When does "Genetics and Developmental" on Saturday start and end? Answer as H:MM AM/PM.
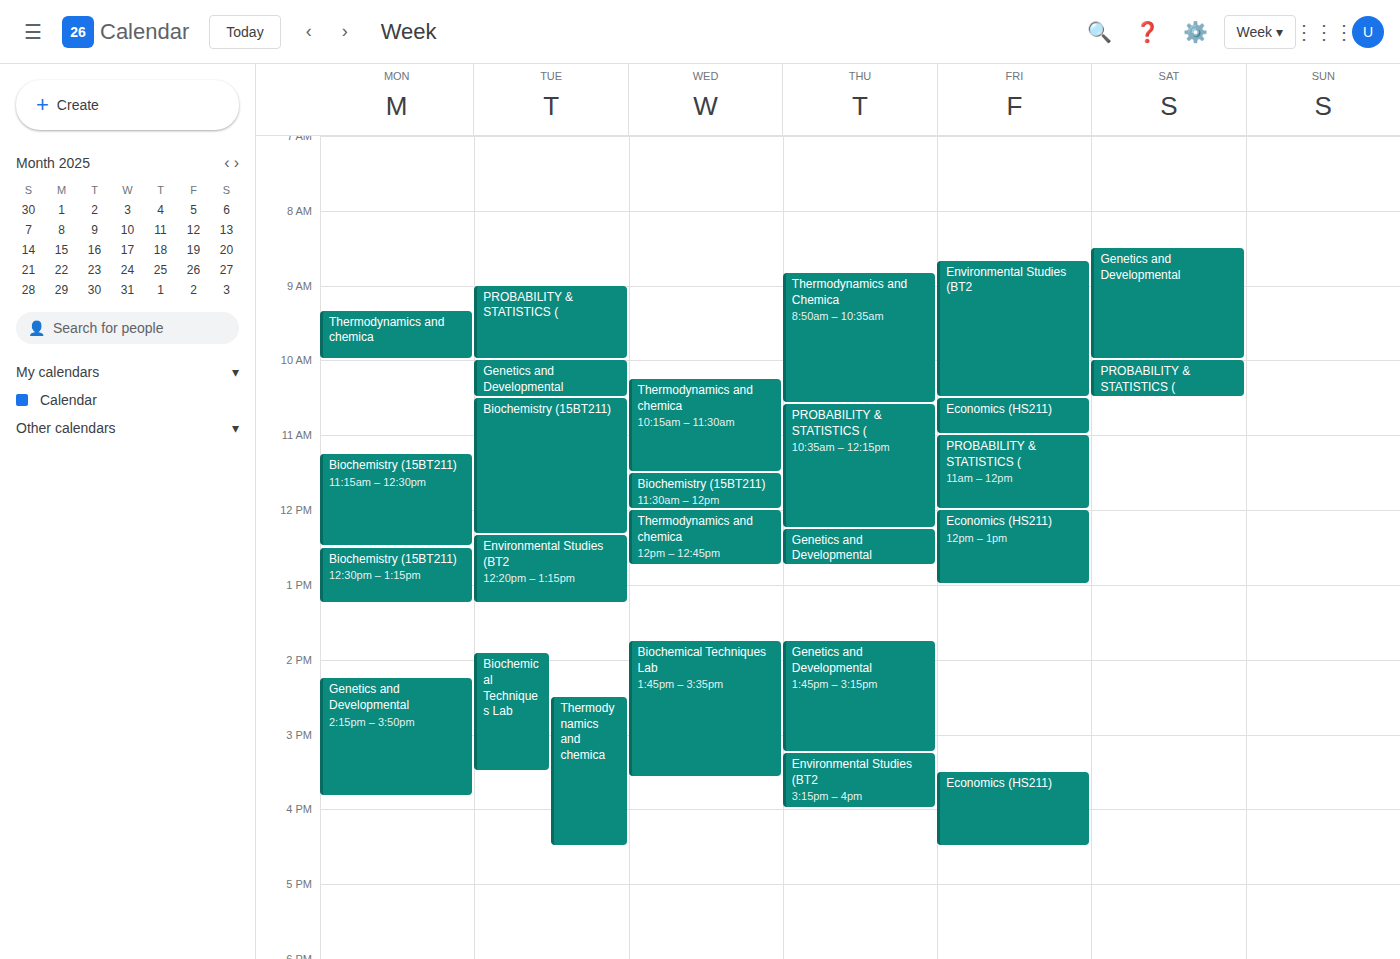
8:30 AM to 10:00 AM